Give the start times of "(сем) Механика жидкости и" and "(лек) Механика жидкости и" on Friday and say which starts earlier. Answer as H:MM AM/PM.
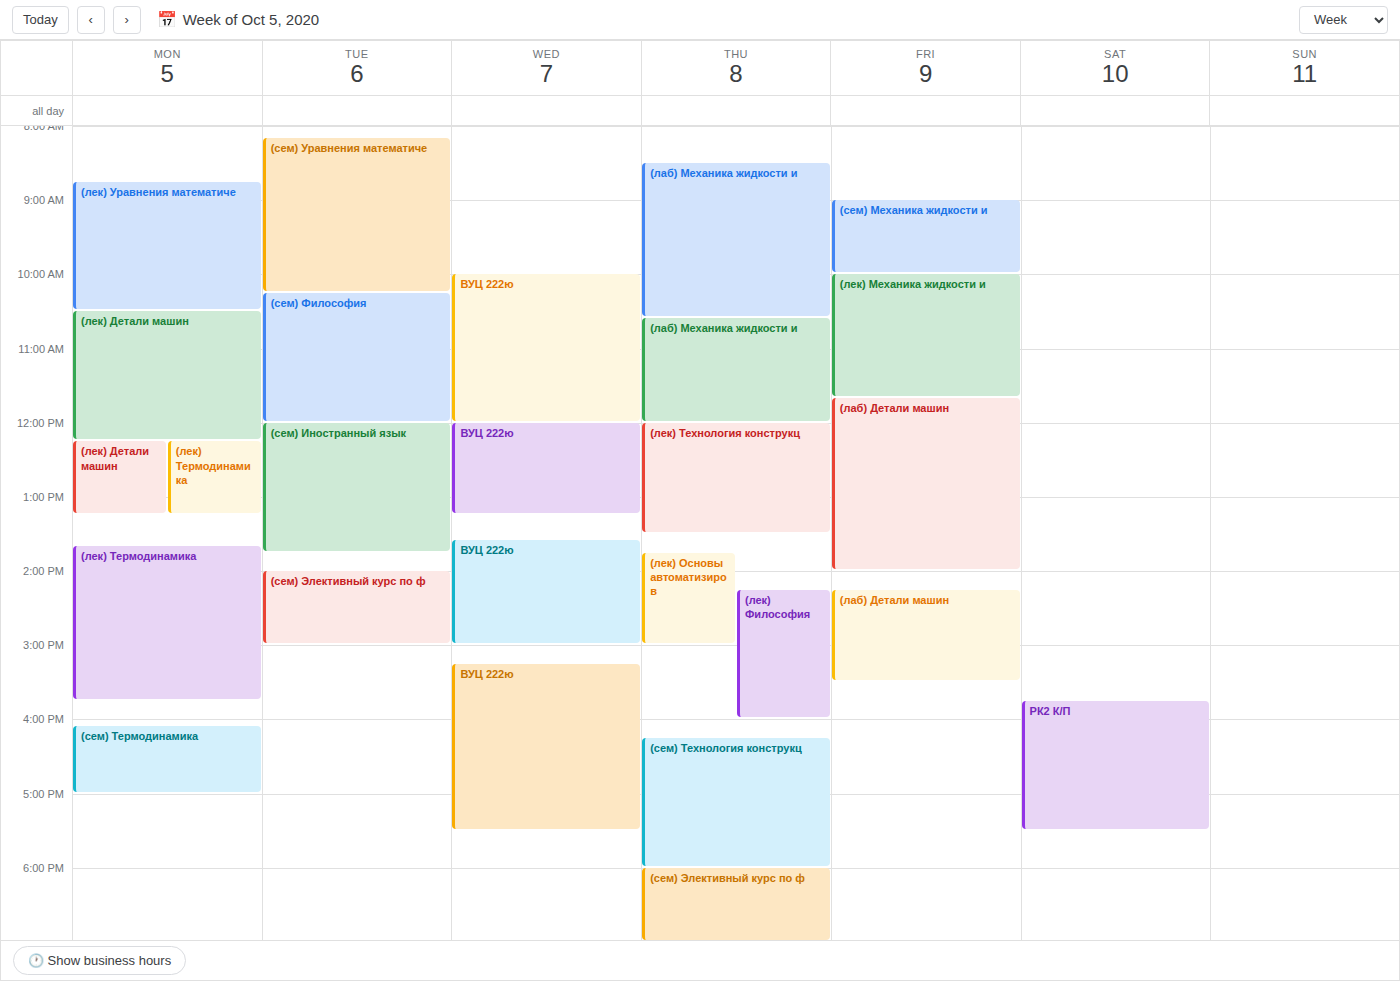
"(сем) Механика жидкости и" 9:00 AM; "(лек) Механика жидкости и" 10:00 AM.